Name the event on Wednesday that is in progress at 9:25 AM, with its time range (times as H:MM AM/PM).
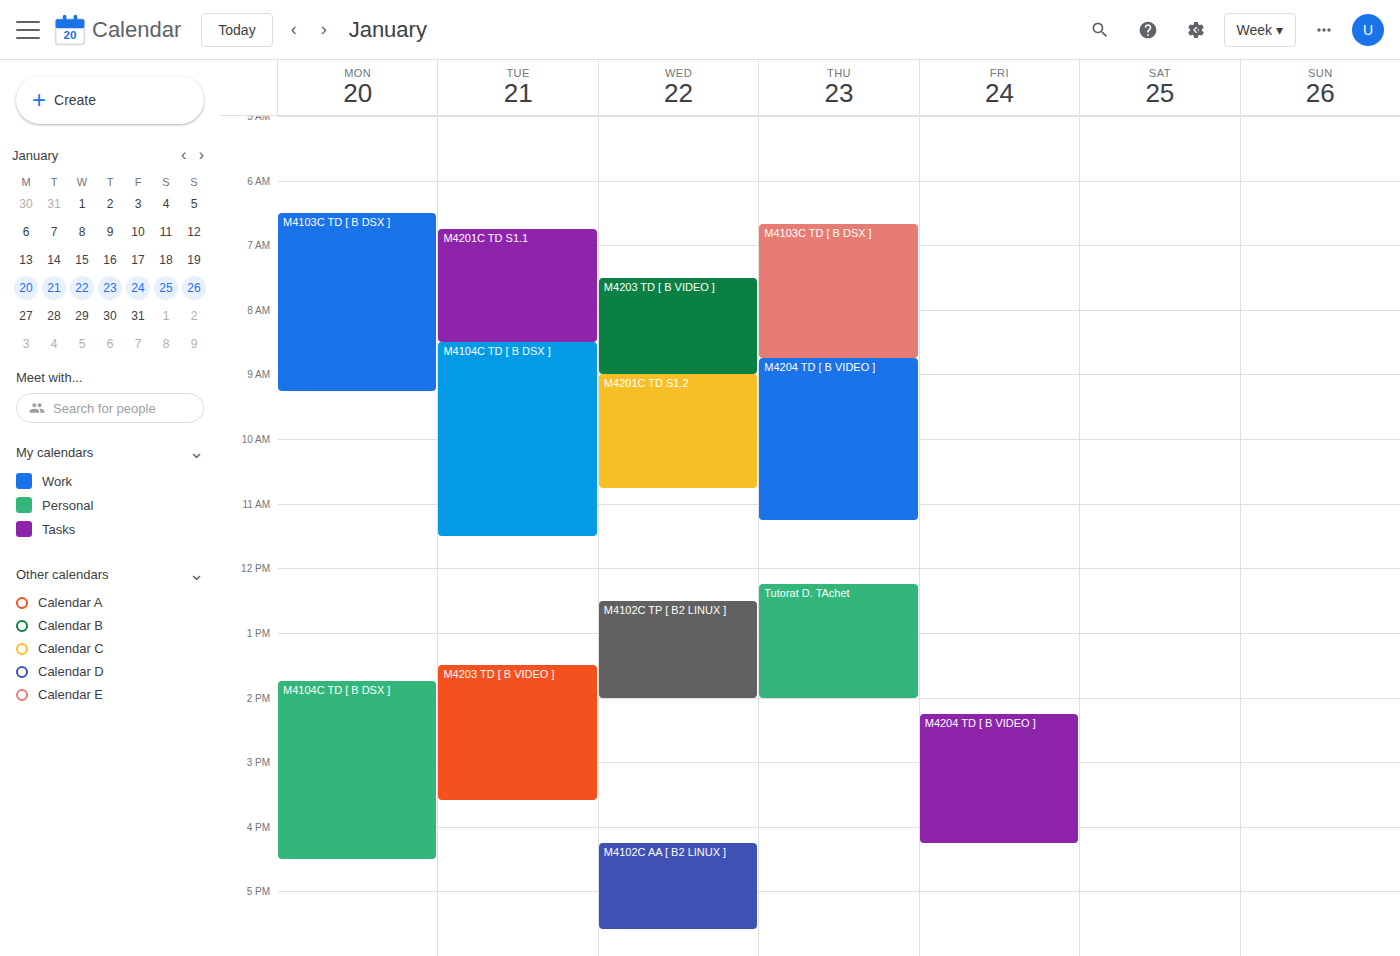
"M4201C TD S1.2", 9:00 AM to 10:45 AM